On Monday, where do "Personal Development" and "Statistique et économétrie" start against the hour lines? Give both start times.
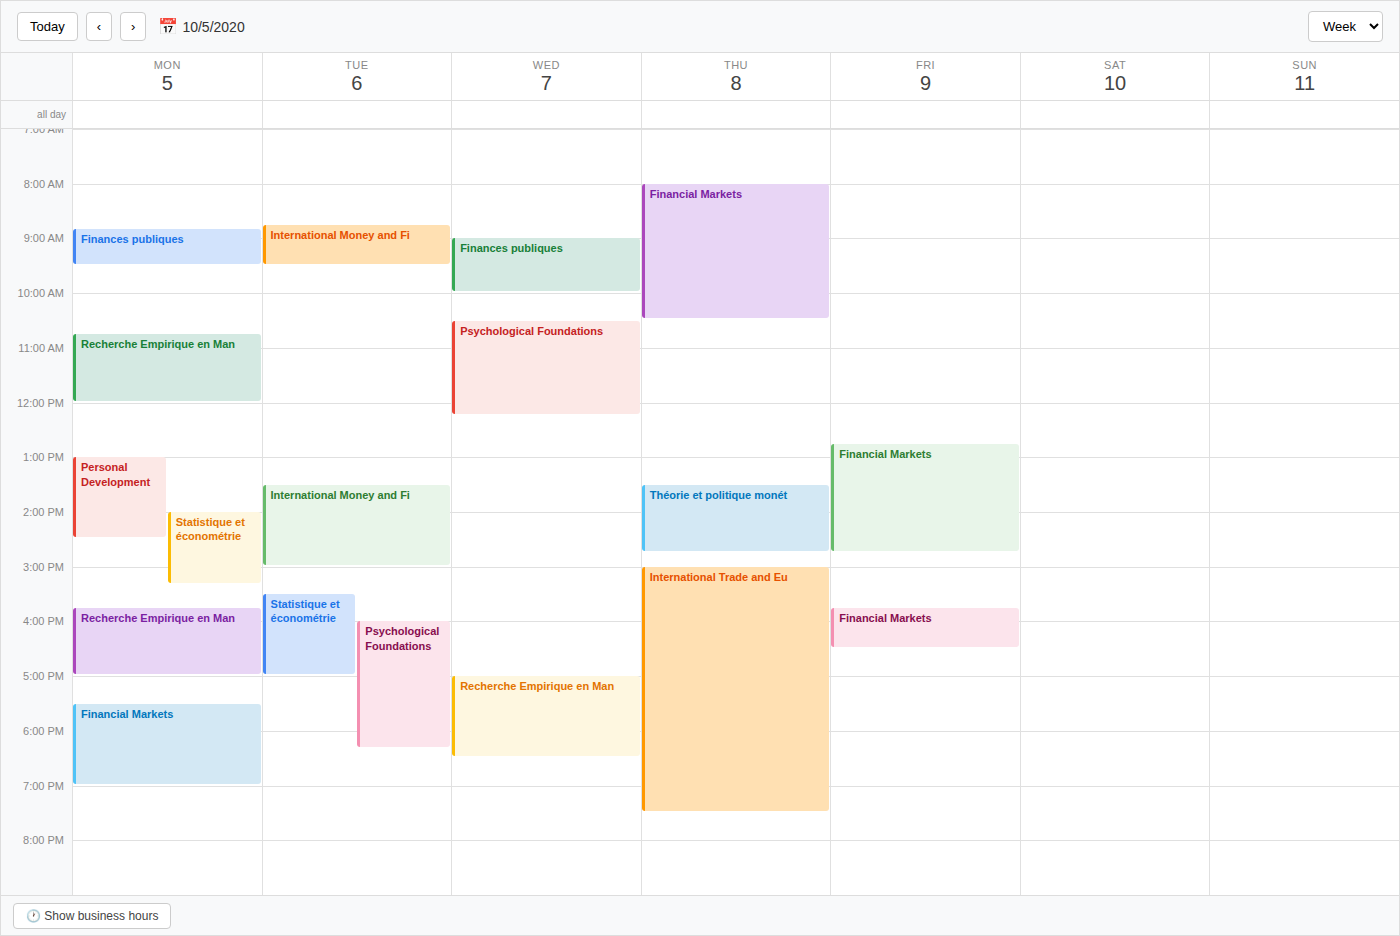
"Personal Development": 1:00 PM, exactly on the 1 PM line. "Statistique et économétrie": 2:00 PM, exactly on the 2 PM line.